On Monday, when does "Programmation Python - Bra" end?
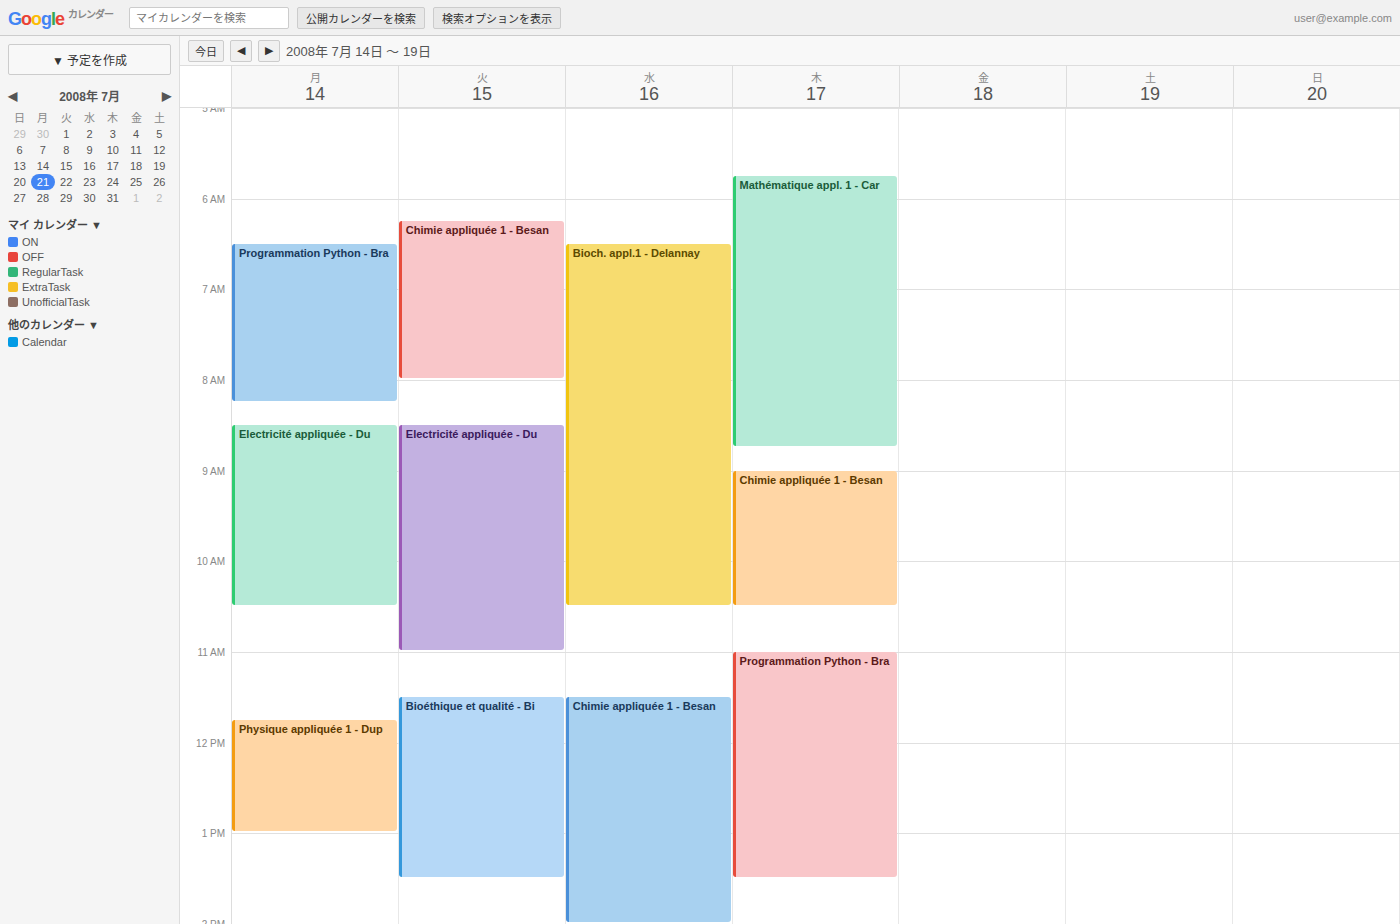
8:15 AM